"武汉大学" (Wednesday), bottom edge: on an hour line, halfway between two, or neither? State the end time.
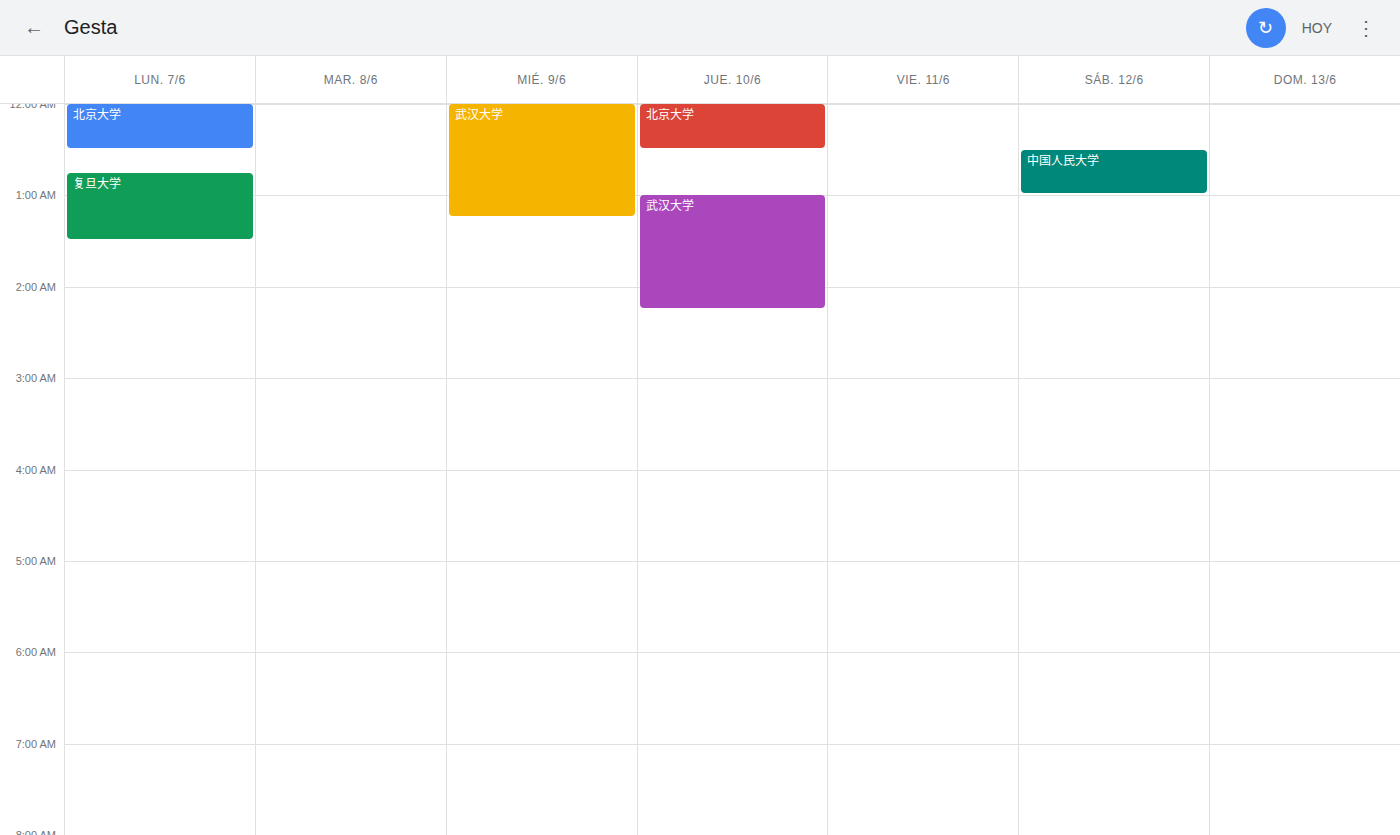
1:15 AM -- neither: a quarter of the way from the 1 AM line to the 2 AM line.